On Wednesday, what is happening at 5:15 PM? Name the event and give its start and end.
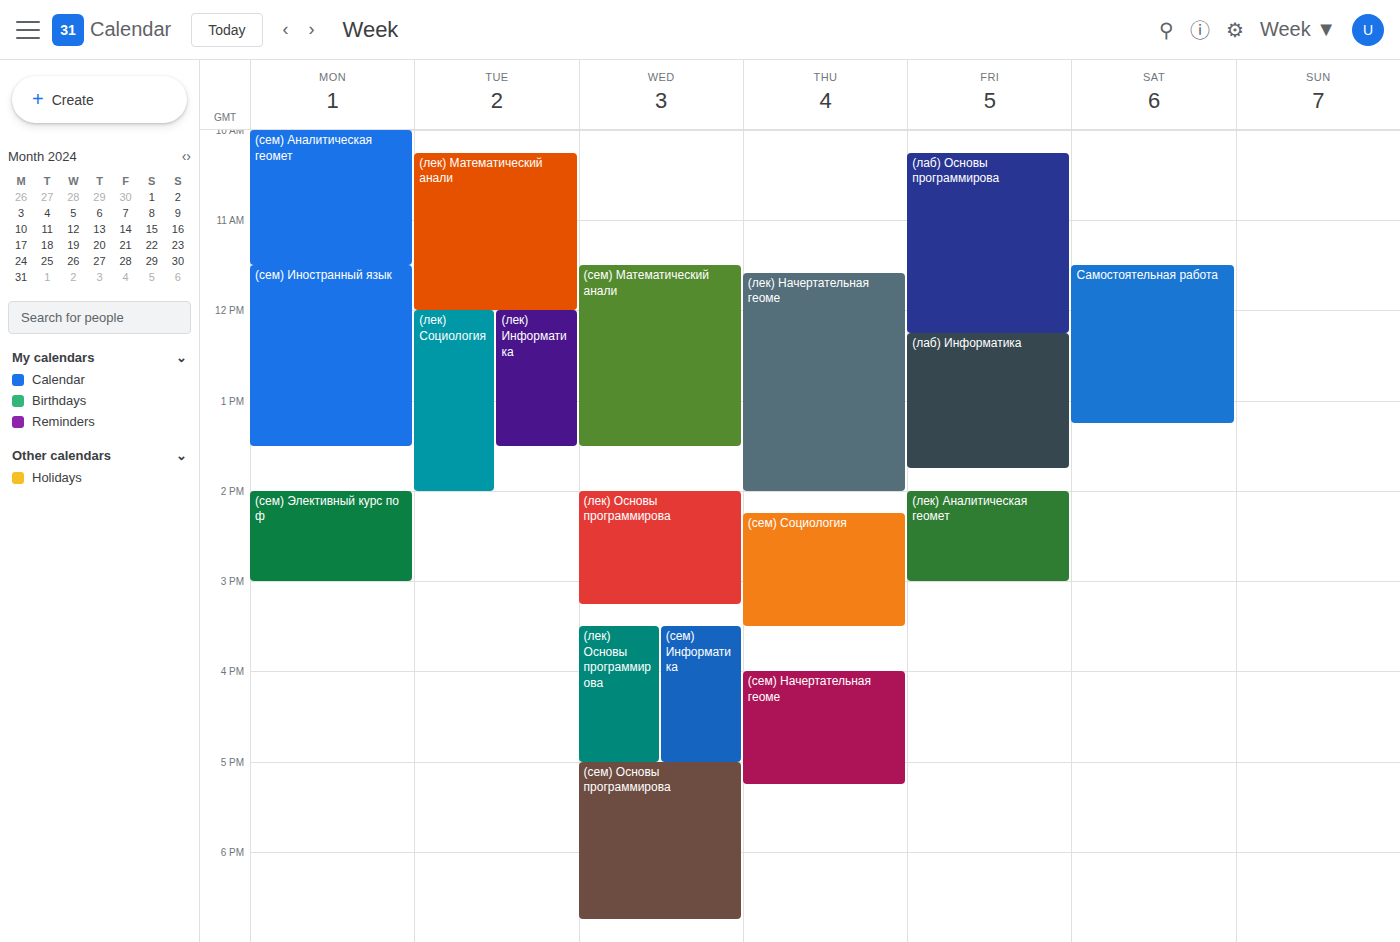
"(сем) Основы программирова", 5:00 PM to 6:45 PM